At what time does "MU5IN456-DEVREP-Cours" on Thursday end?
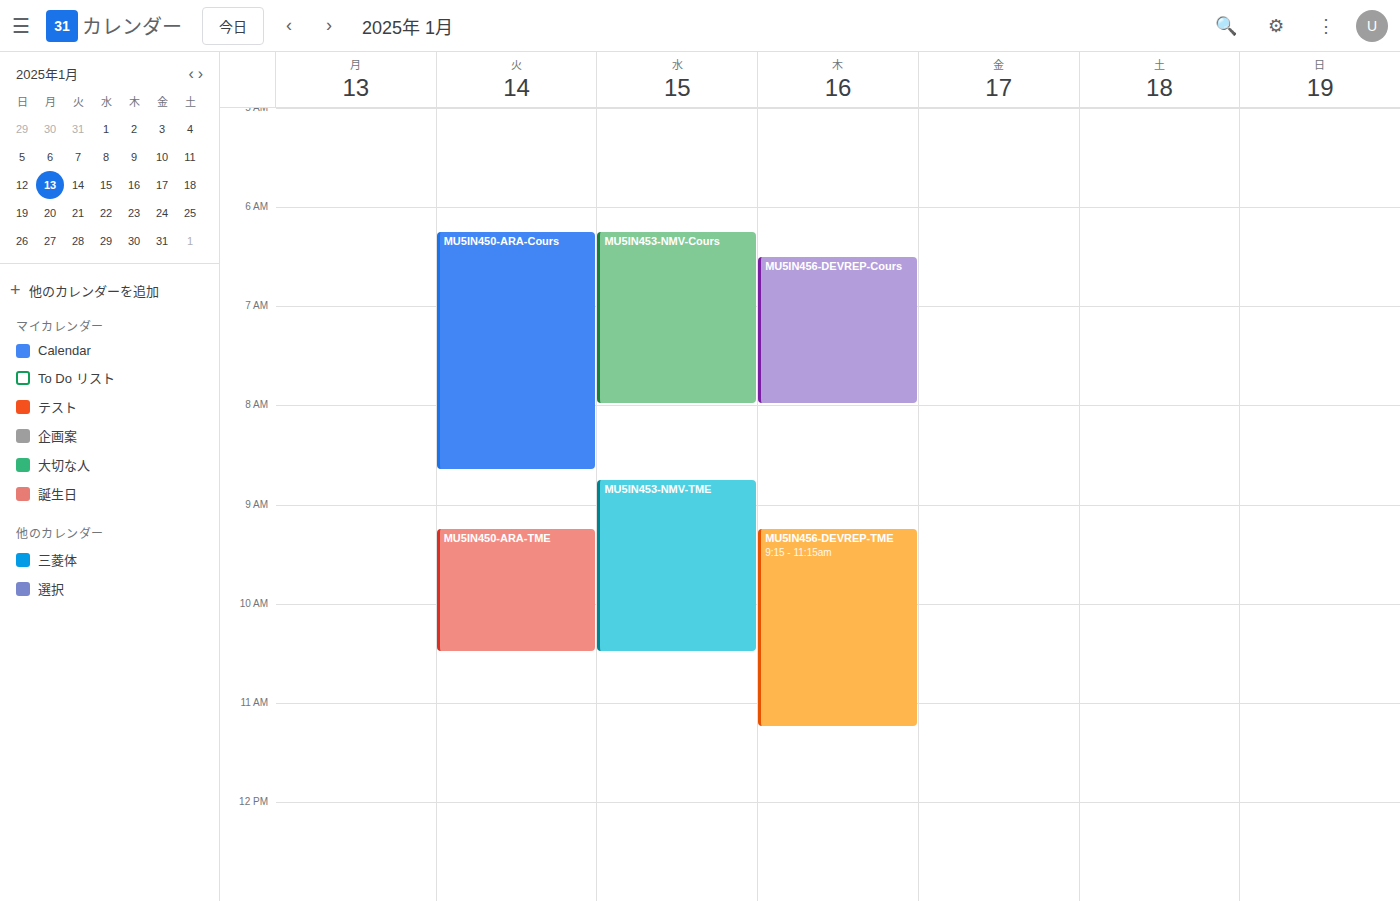
8:00 AM